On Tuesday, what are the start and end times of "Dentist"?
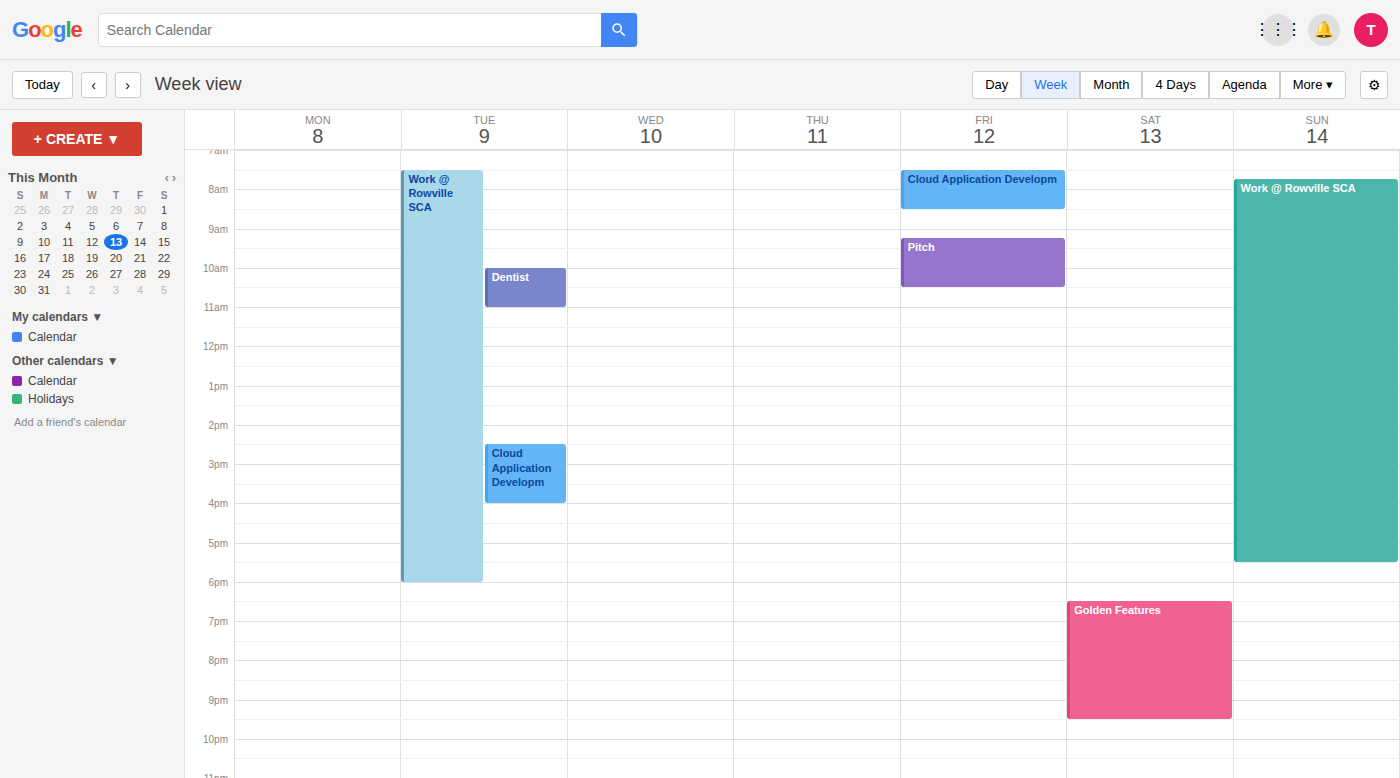
10:00 AM to 11:00 AM